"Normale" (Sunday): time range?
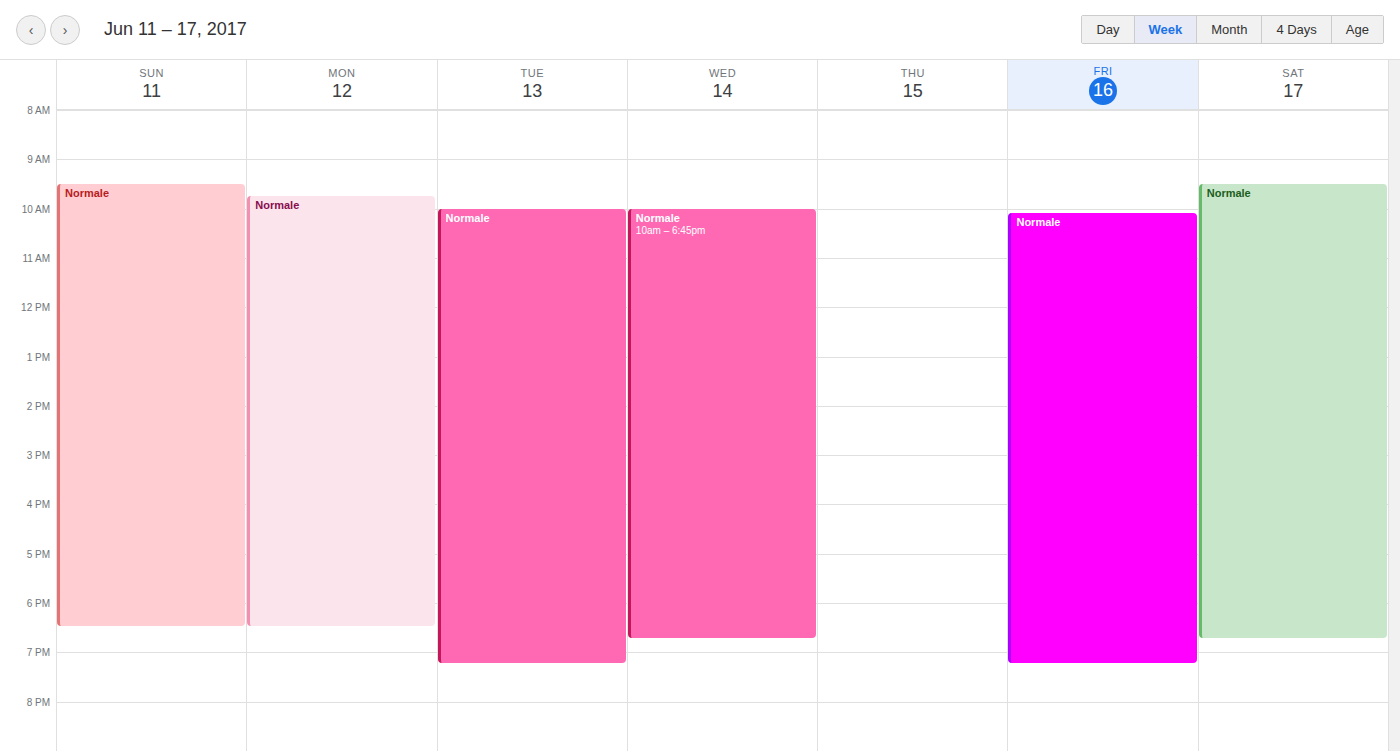
9:30 AM to 6:30 PM